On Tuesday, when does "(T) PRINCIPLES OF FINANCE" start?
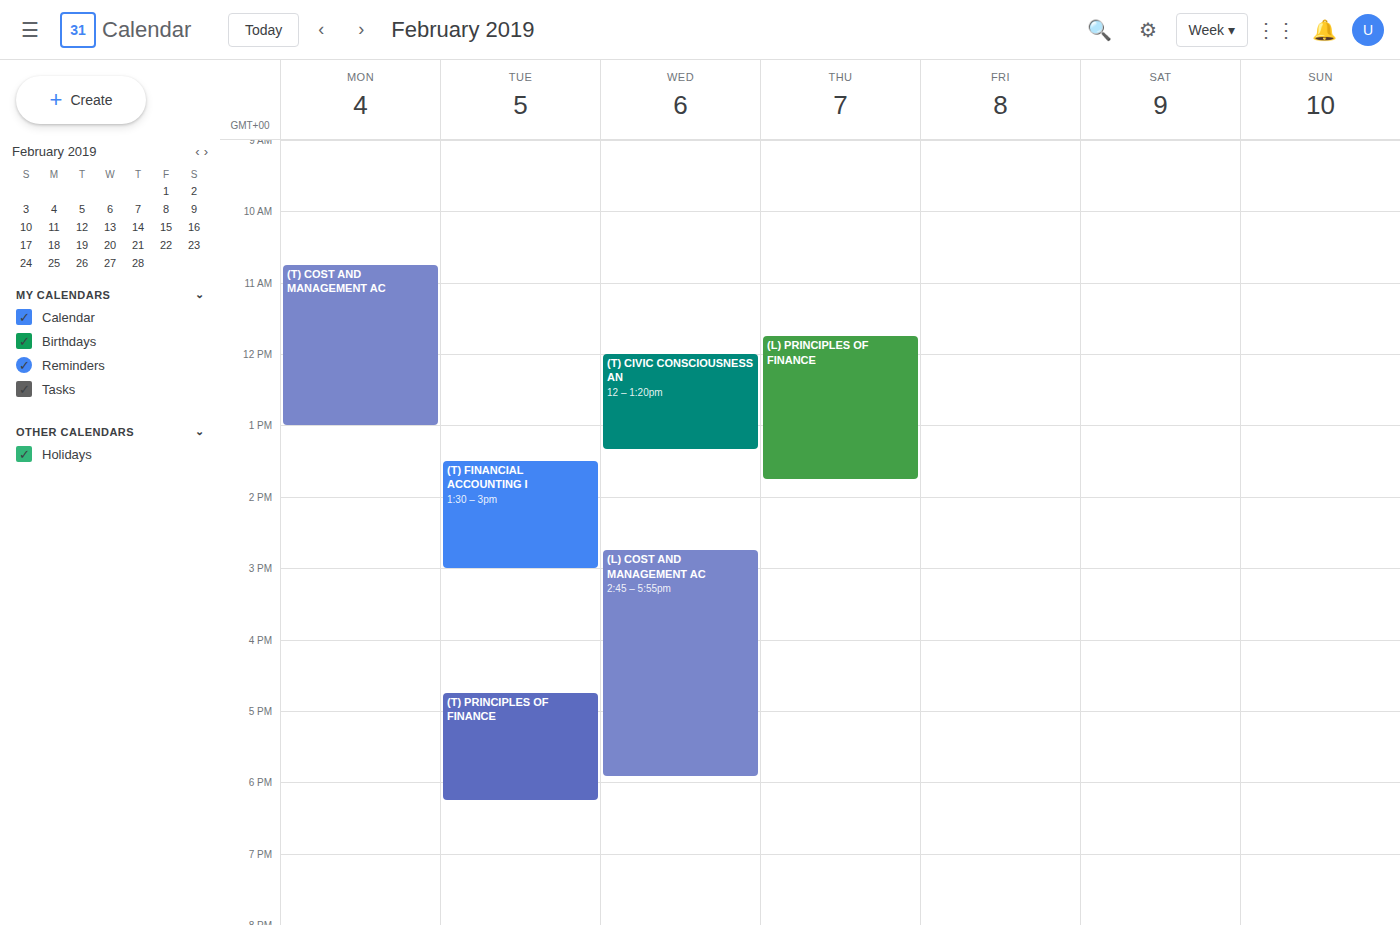
4:45 PM